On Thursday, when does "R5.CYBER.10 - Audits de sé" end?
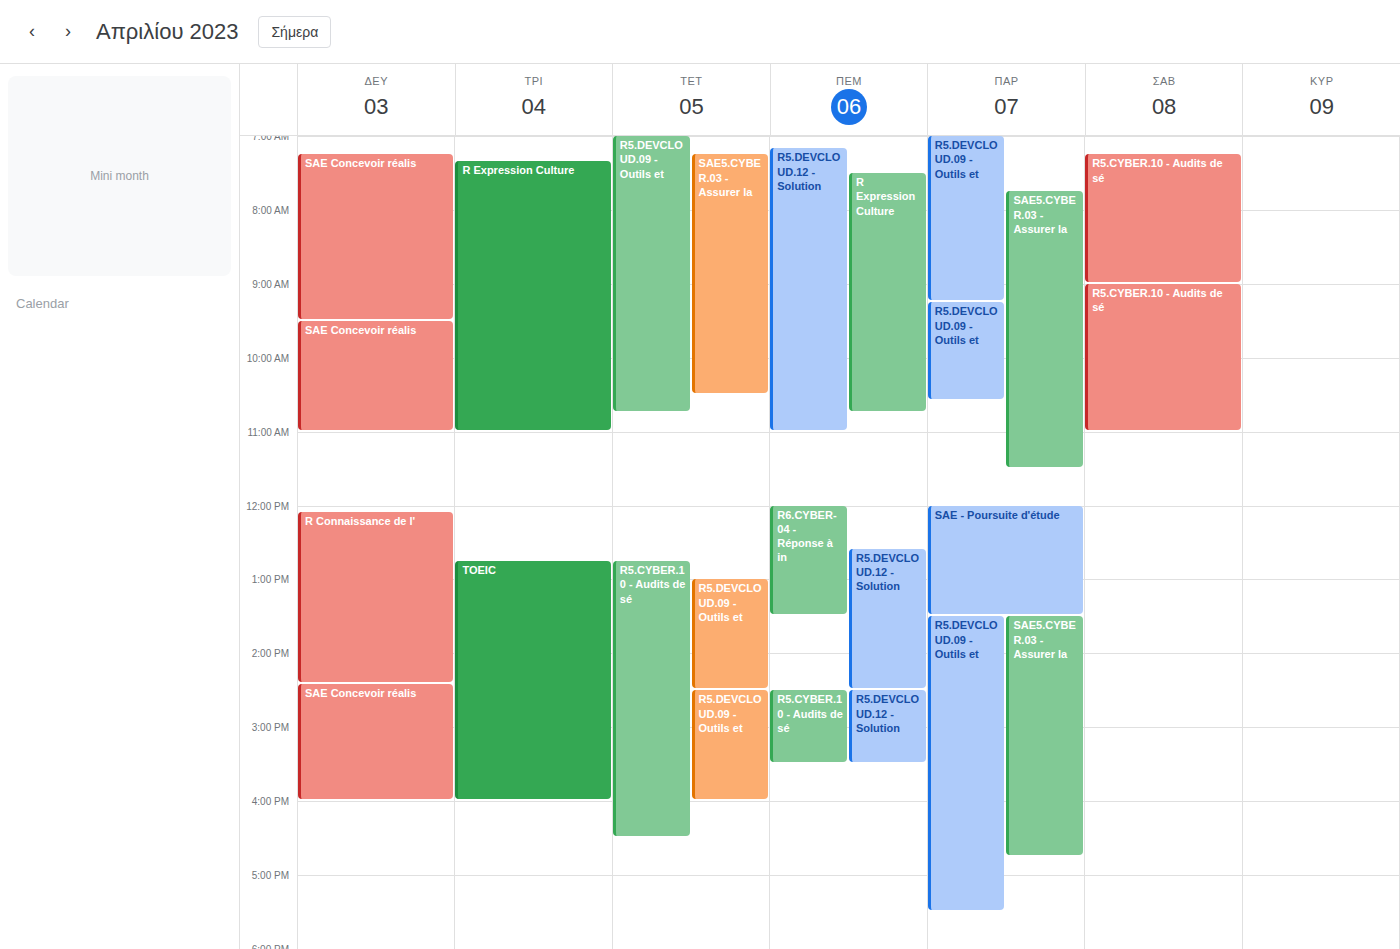
3:30 PM